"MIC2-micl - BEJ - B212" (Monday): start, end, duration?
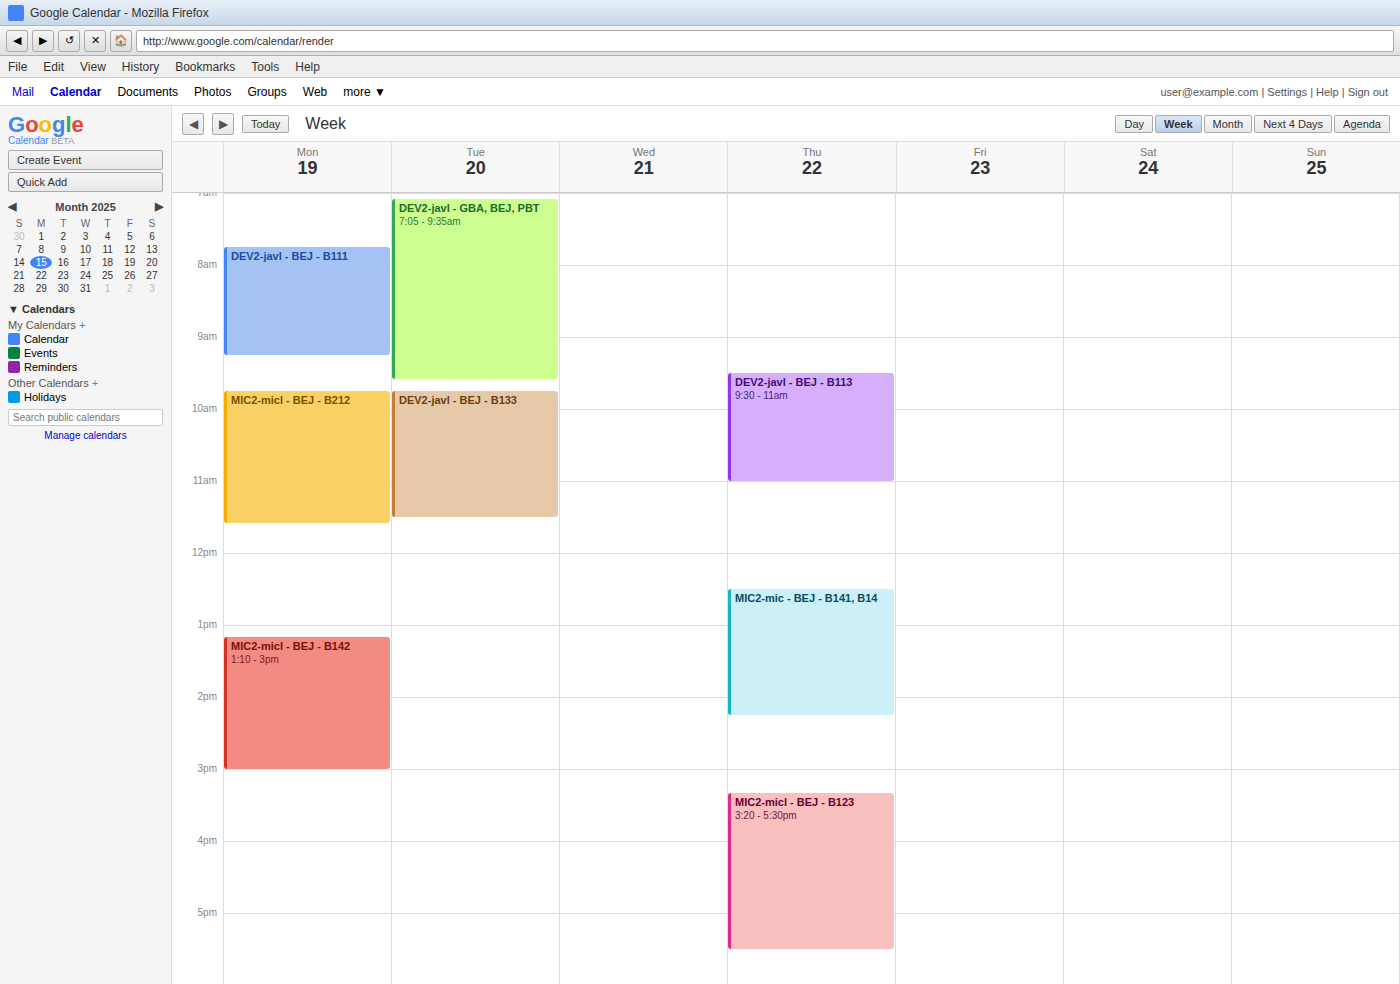
9:45 AM to 11:35 AM, 1 hour 50 minutes